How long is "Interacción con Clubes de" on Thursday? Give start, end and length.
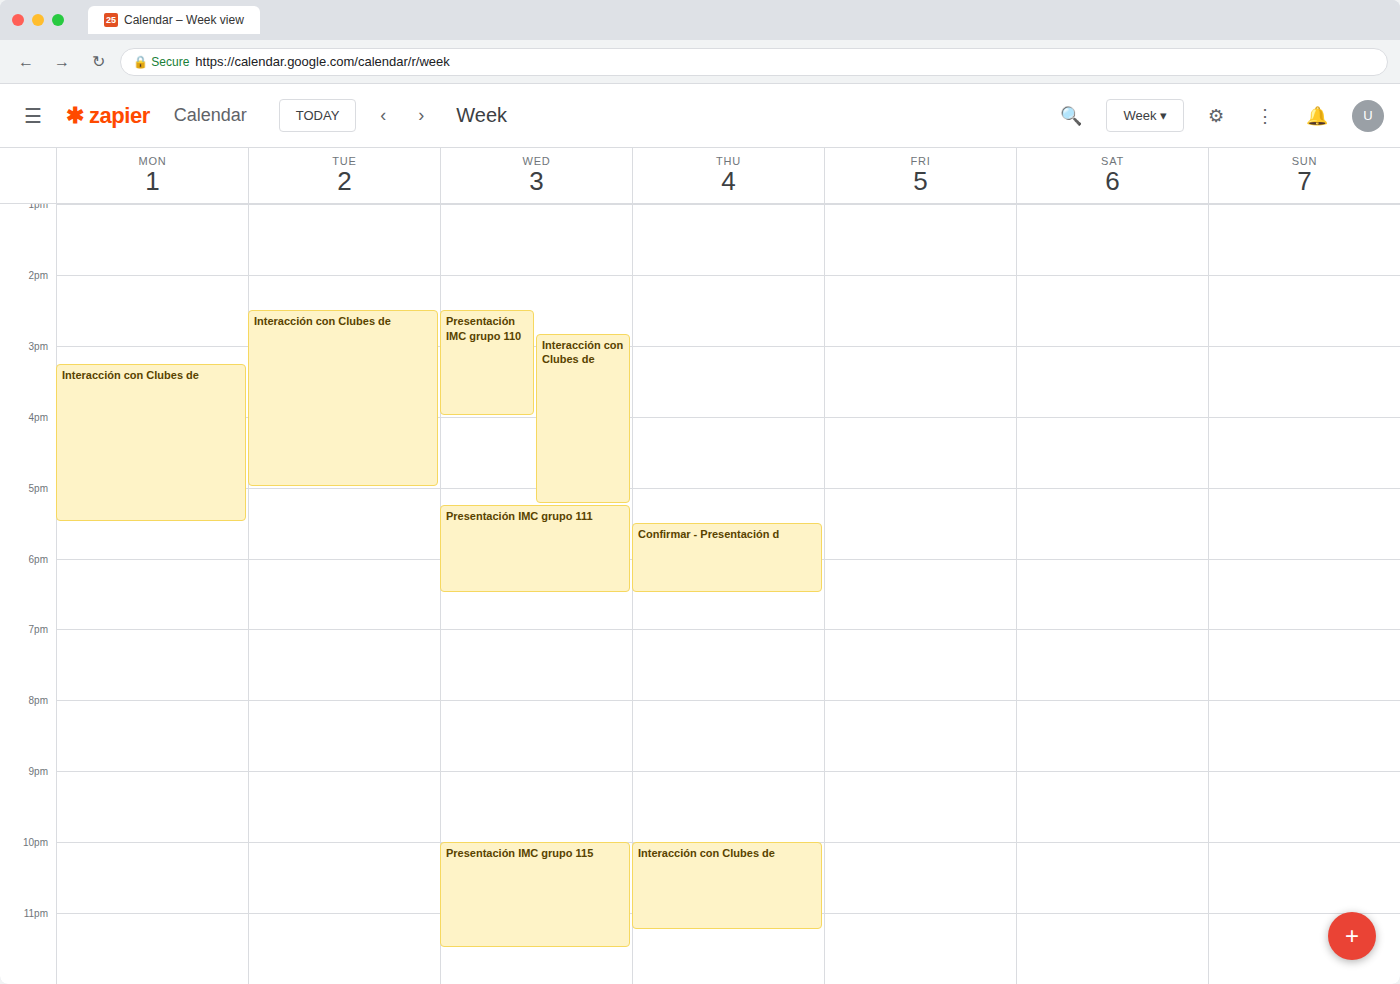
10:00 PM to 11:15 PM, 1 hour 15 minutes